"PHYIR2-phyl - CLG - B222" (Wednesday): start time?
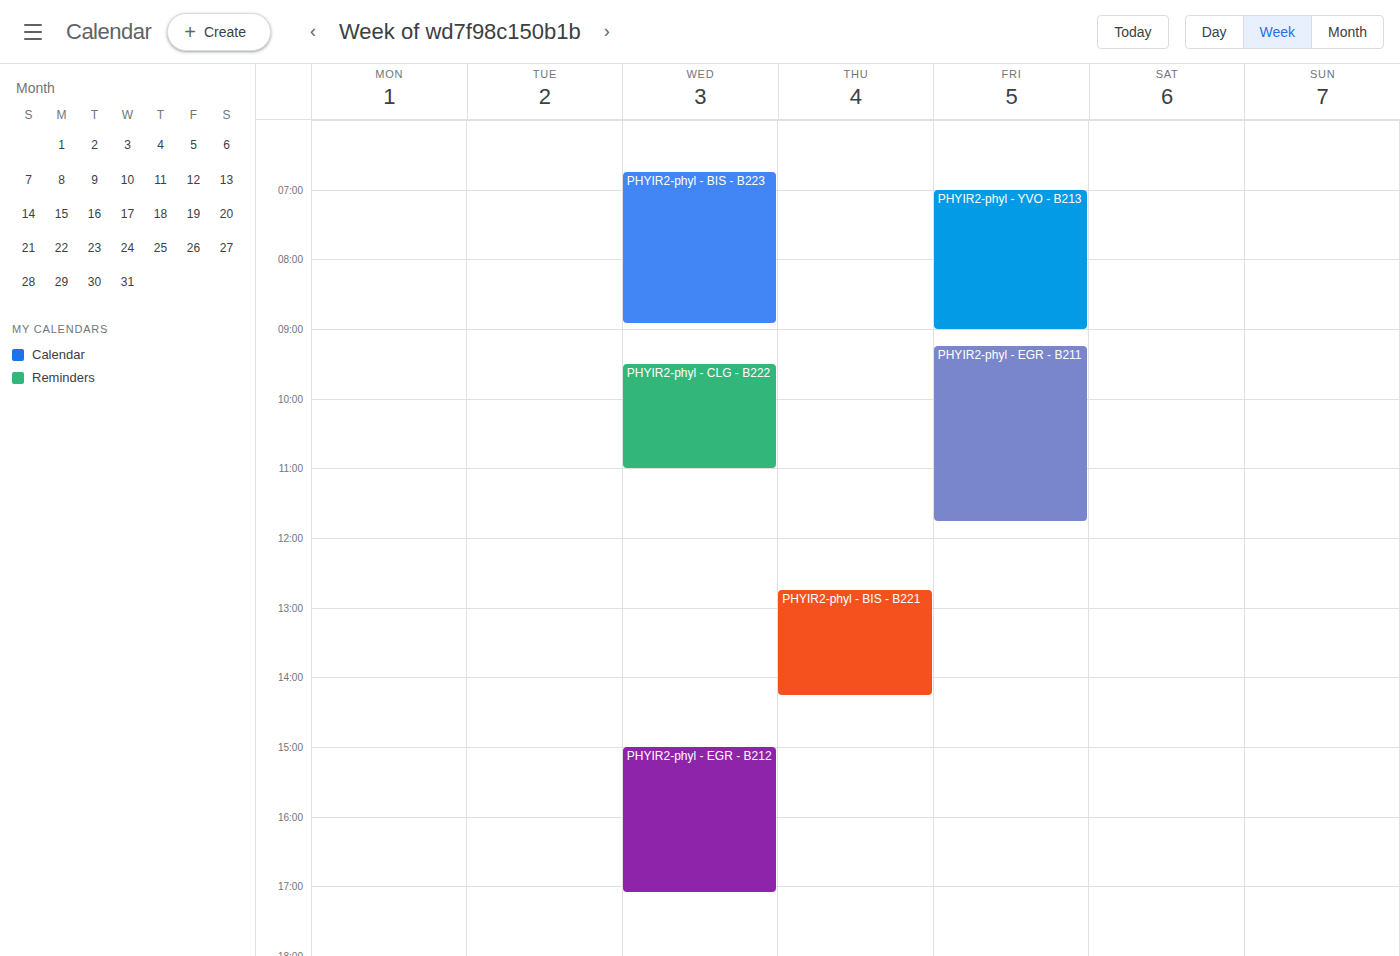
9:30 AM